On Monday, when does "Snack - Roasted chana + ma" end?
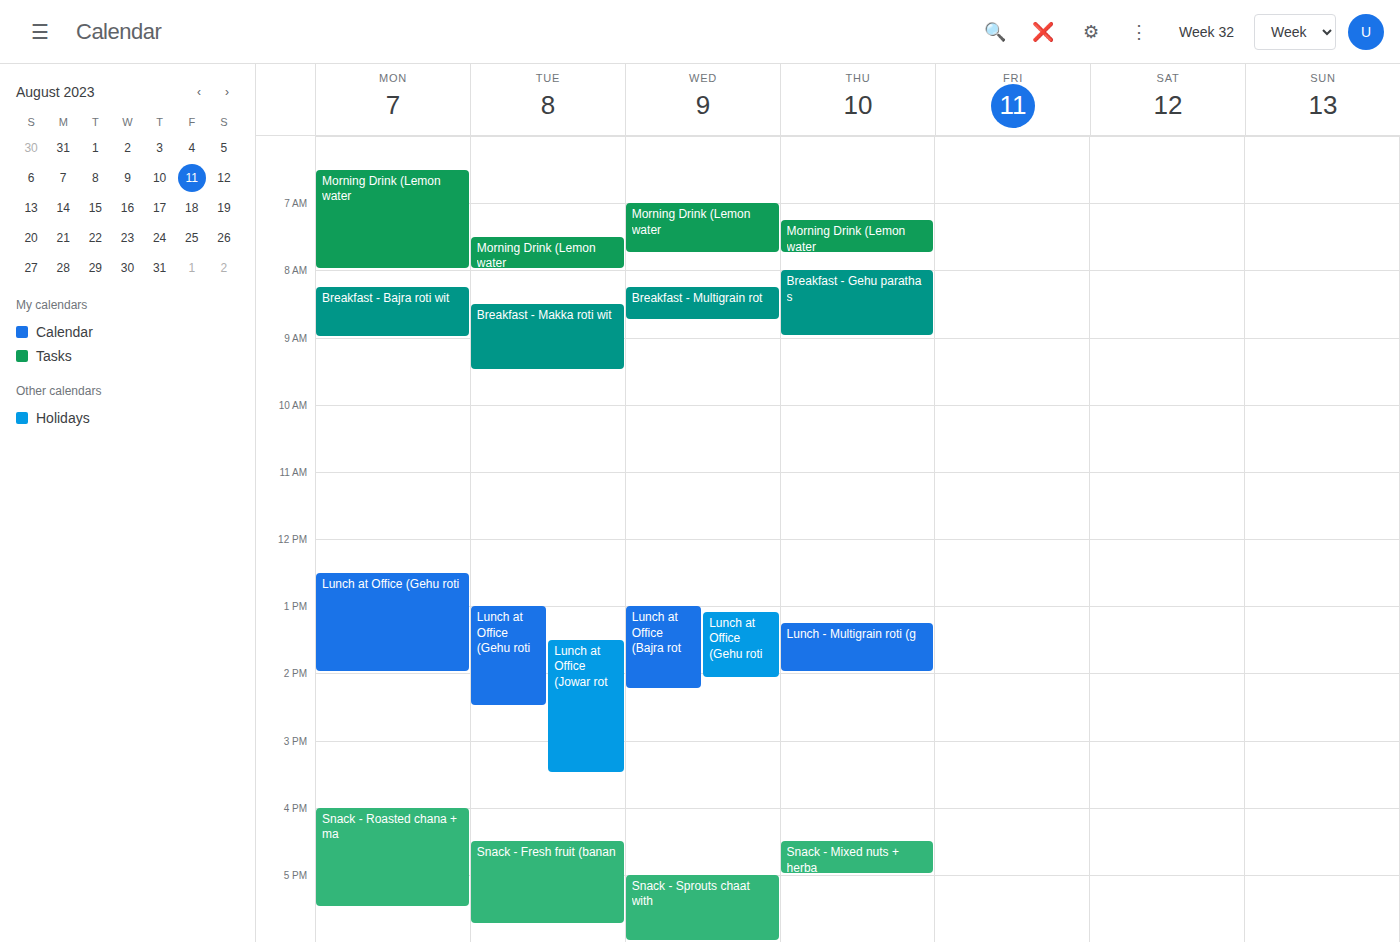
5:30 PM